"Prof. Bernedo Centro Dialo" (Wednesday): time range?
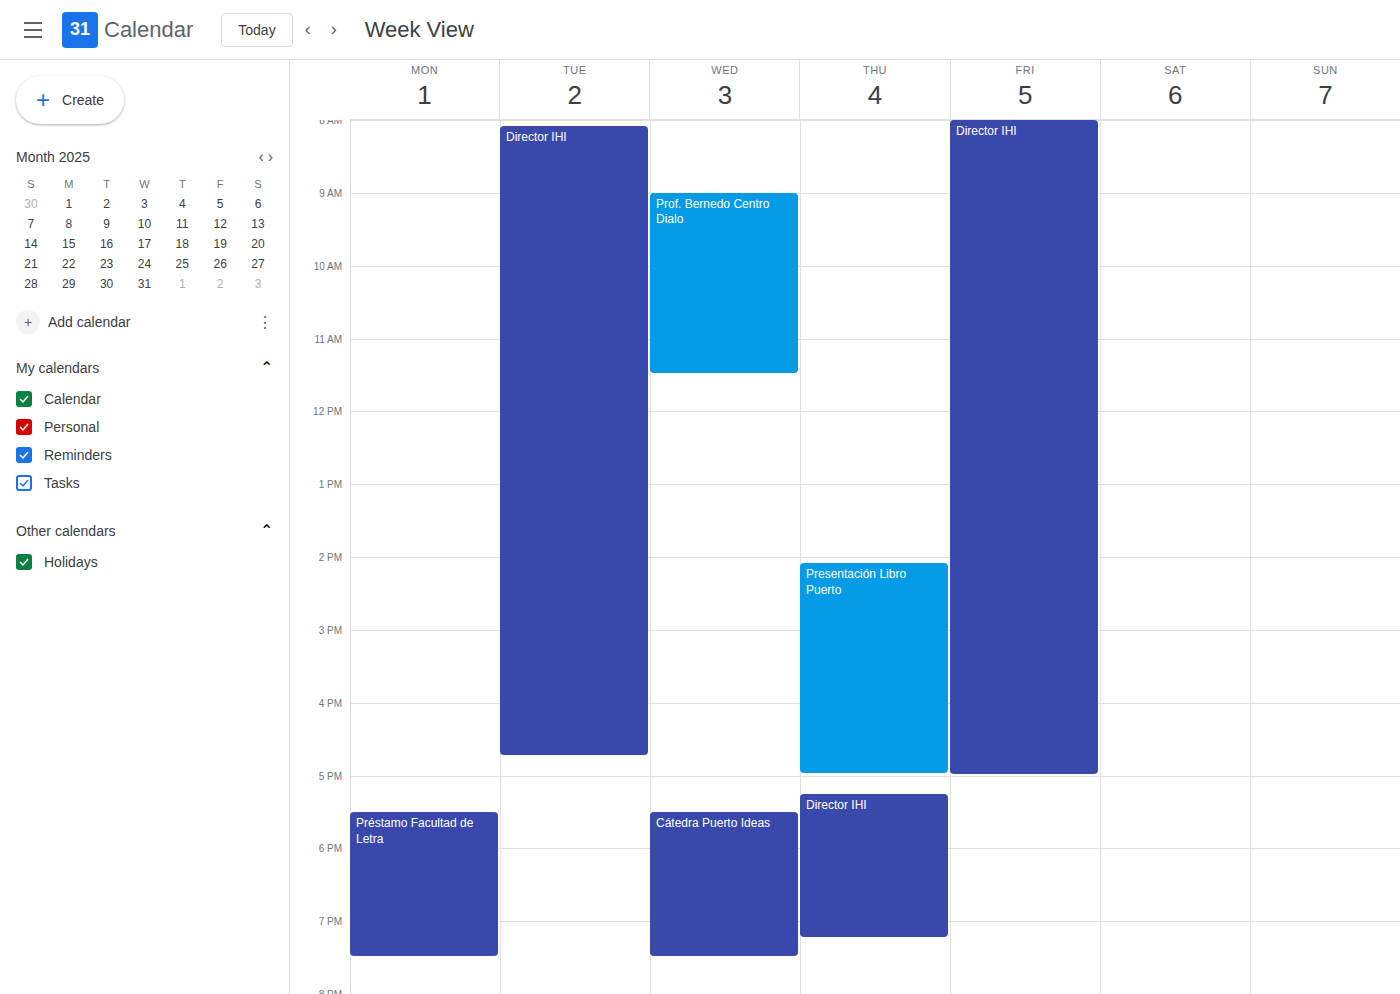
9:00 AM to 11:30 AM